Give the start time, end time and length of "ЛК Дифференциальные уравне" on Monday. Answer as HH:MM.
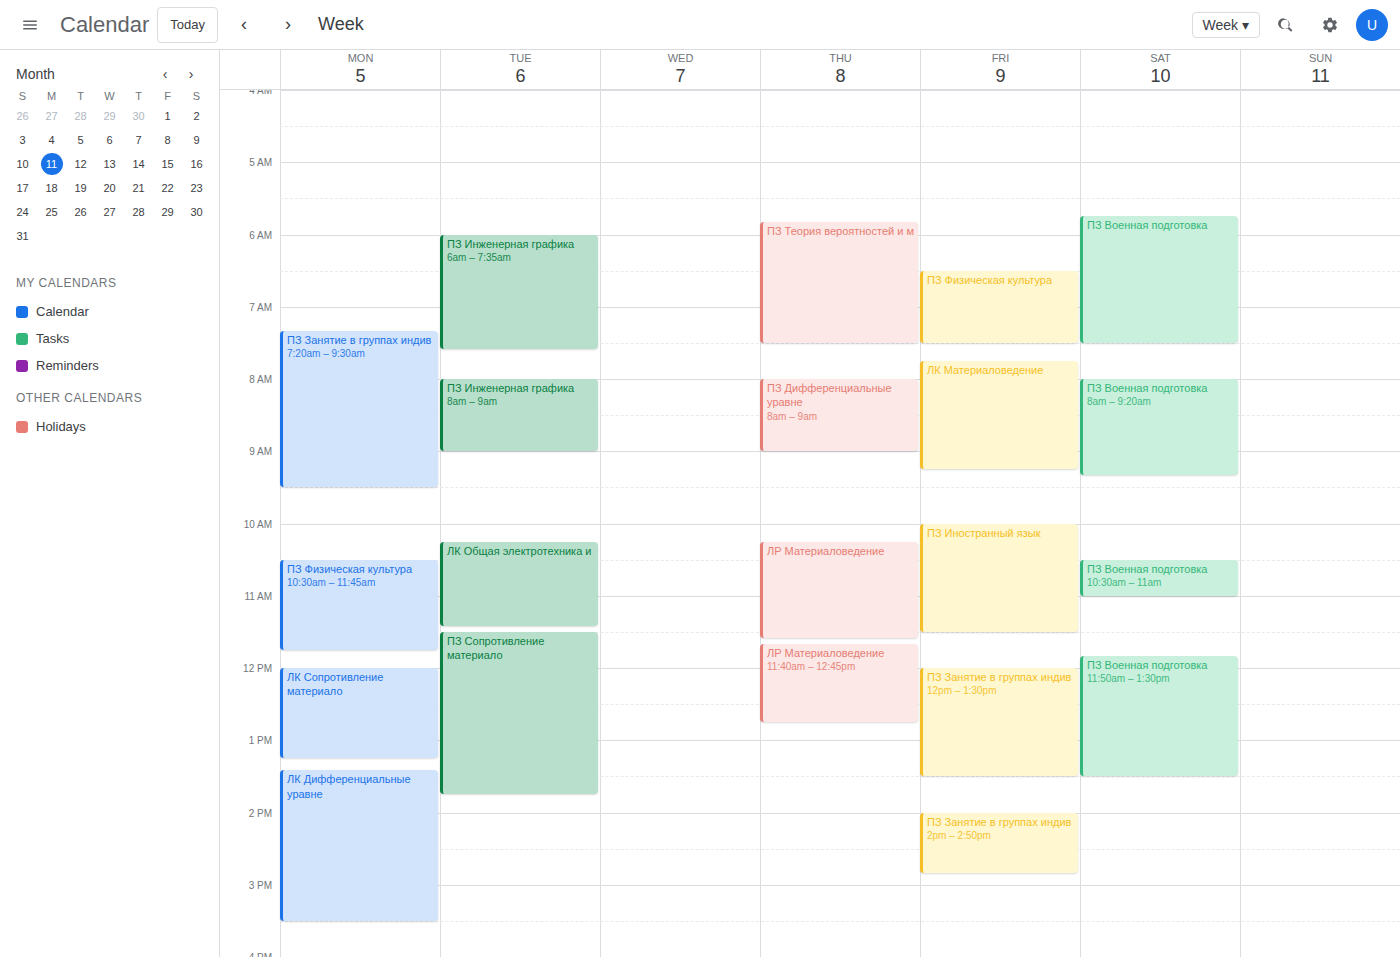
13:25 to 15:30, 2 hours 5 minutes